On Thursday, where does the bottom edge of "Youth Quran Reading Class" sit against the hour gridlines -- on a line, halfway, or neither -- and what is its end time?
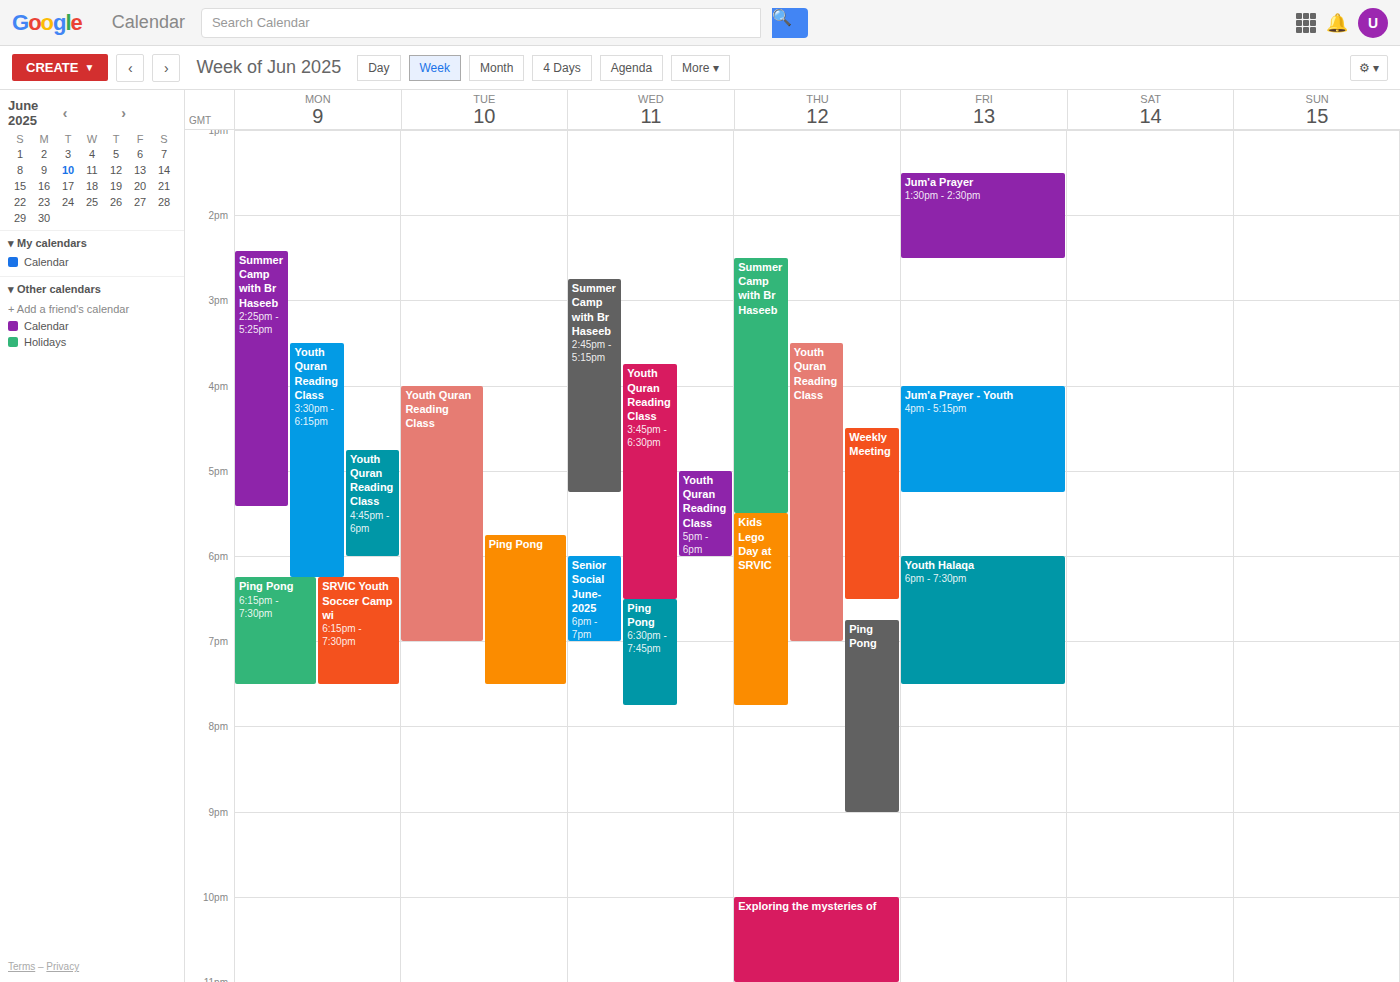
19:00 -- exactly on the 19:00 line.